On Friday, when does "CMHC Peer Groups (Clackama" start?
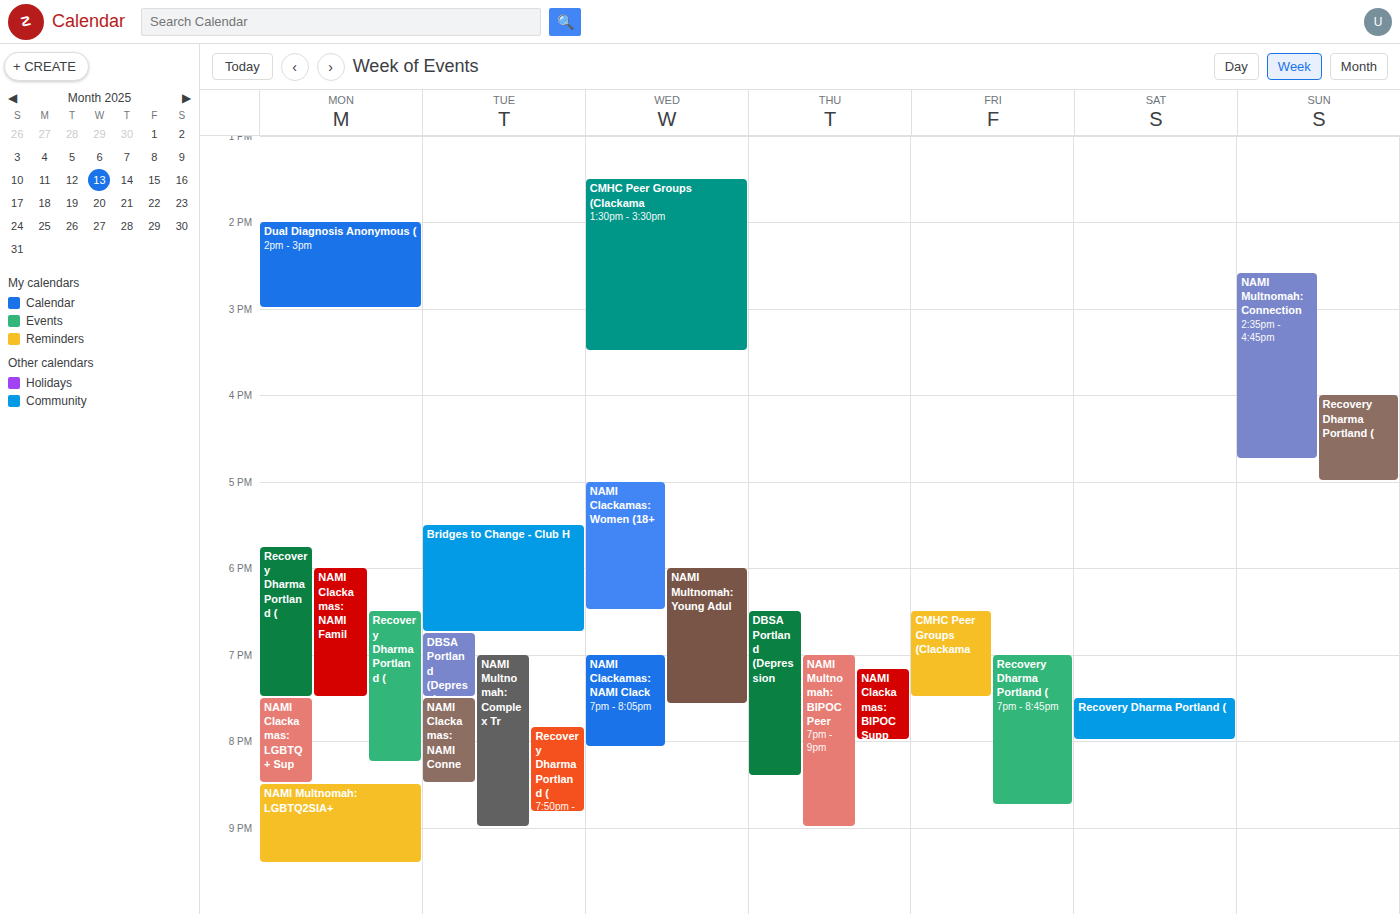
6:30 PM